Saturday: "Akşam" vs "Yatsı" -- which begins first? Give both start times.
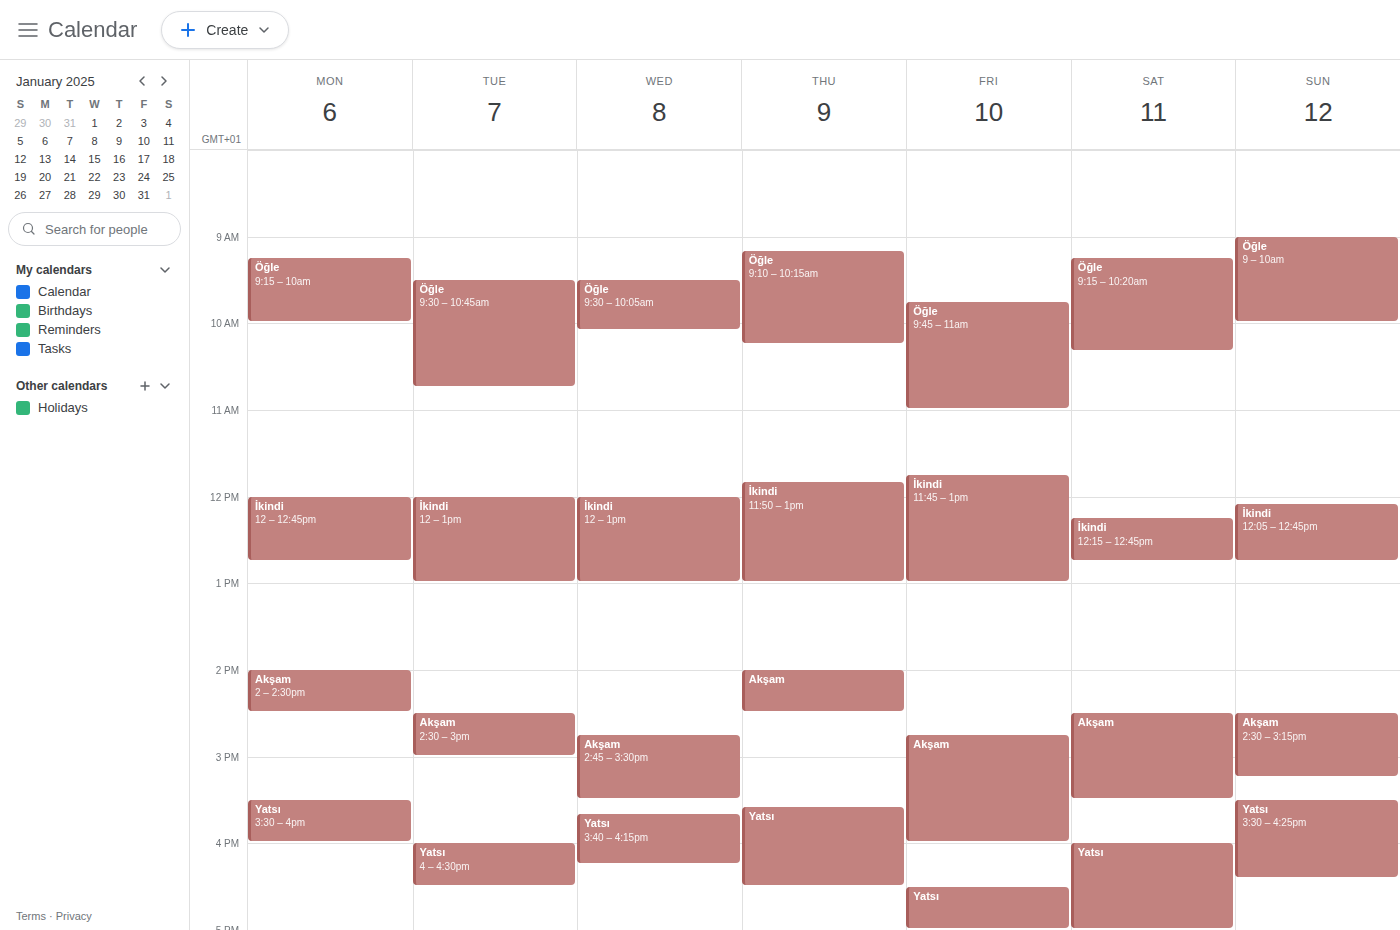
"Akşam" 2:30 PM; "Yatsı" 4:00 PM.